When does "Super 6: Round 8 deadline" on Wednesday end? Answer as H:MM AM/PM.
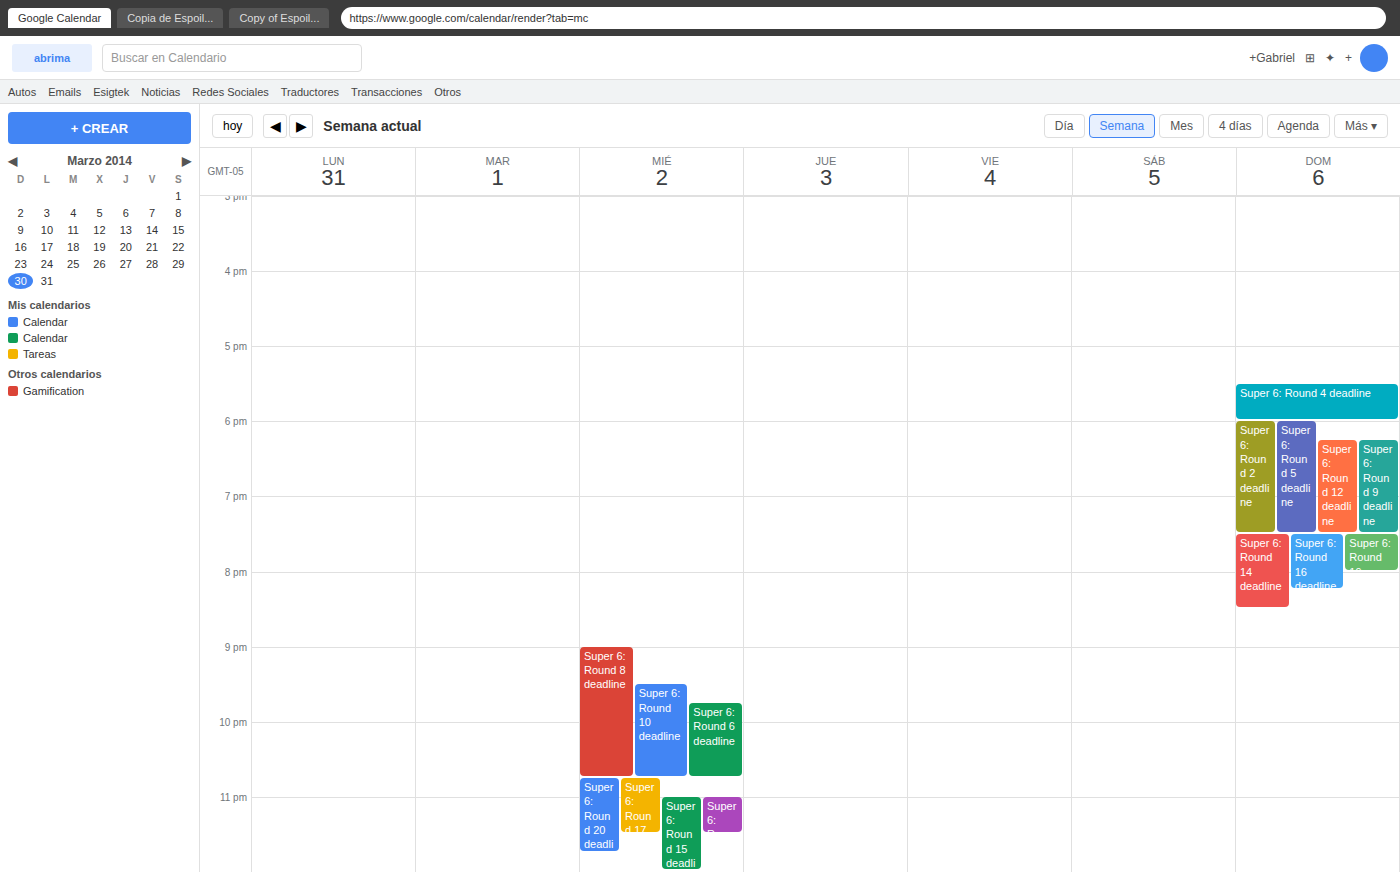
10:45 PM